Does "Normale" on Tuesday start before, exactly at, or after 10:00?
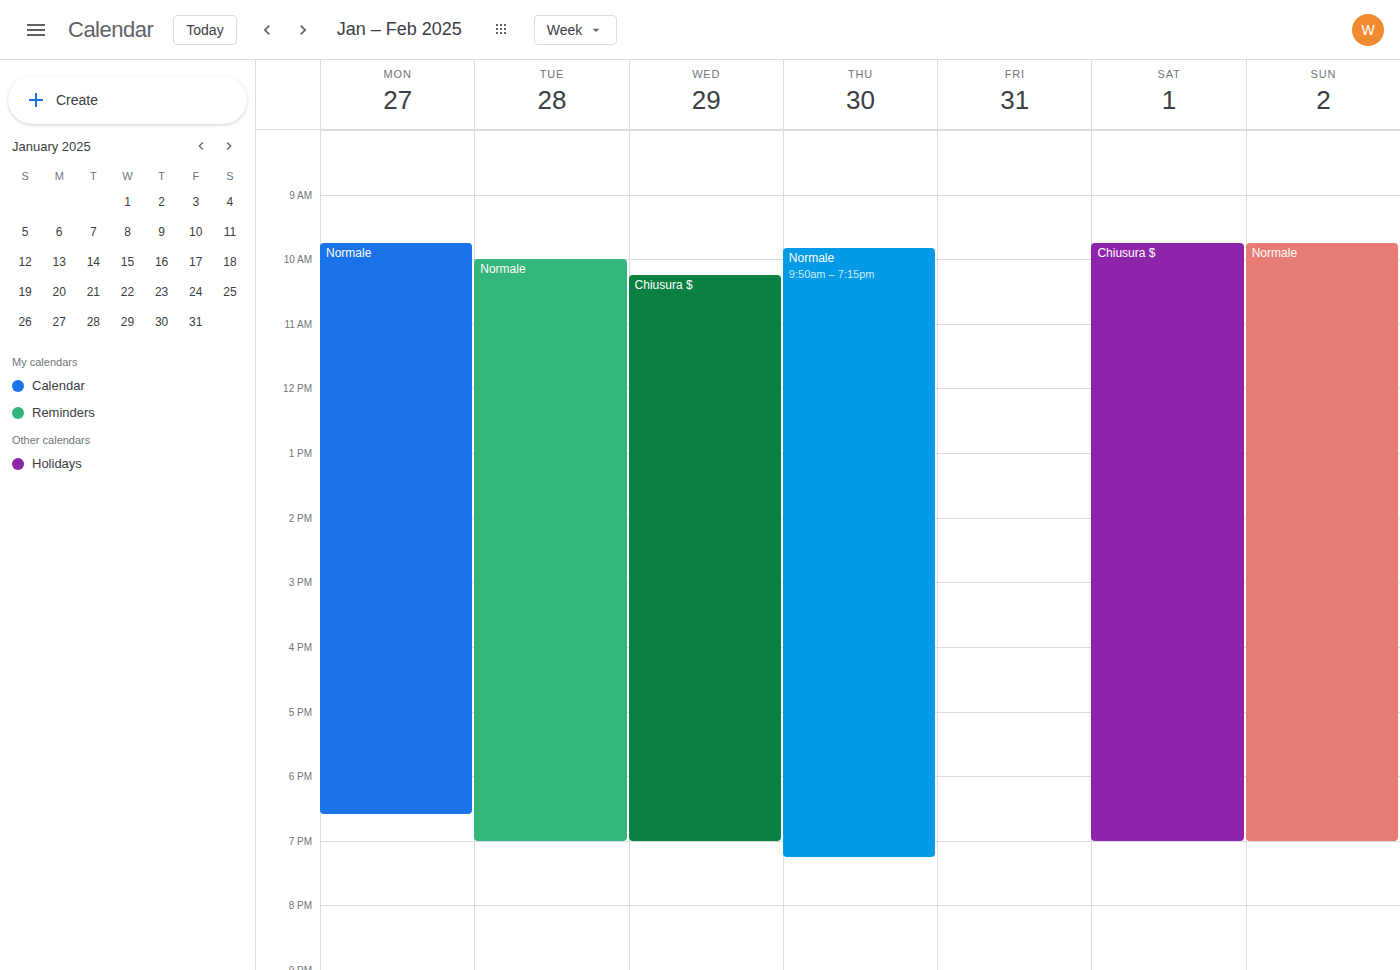
10:00 -- exactly at 10:00, on the 10:00 line.